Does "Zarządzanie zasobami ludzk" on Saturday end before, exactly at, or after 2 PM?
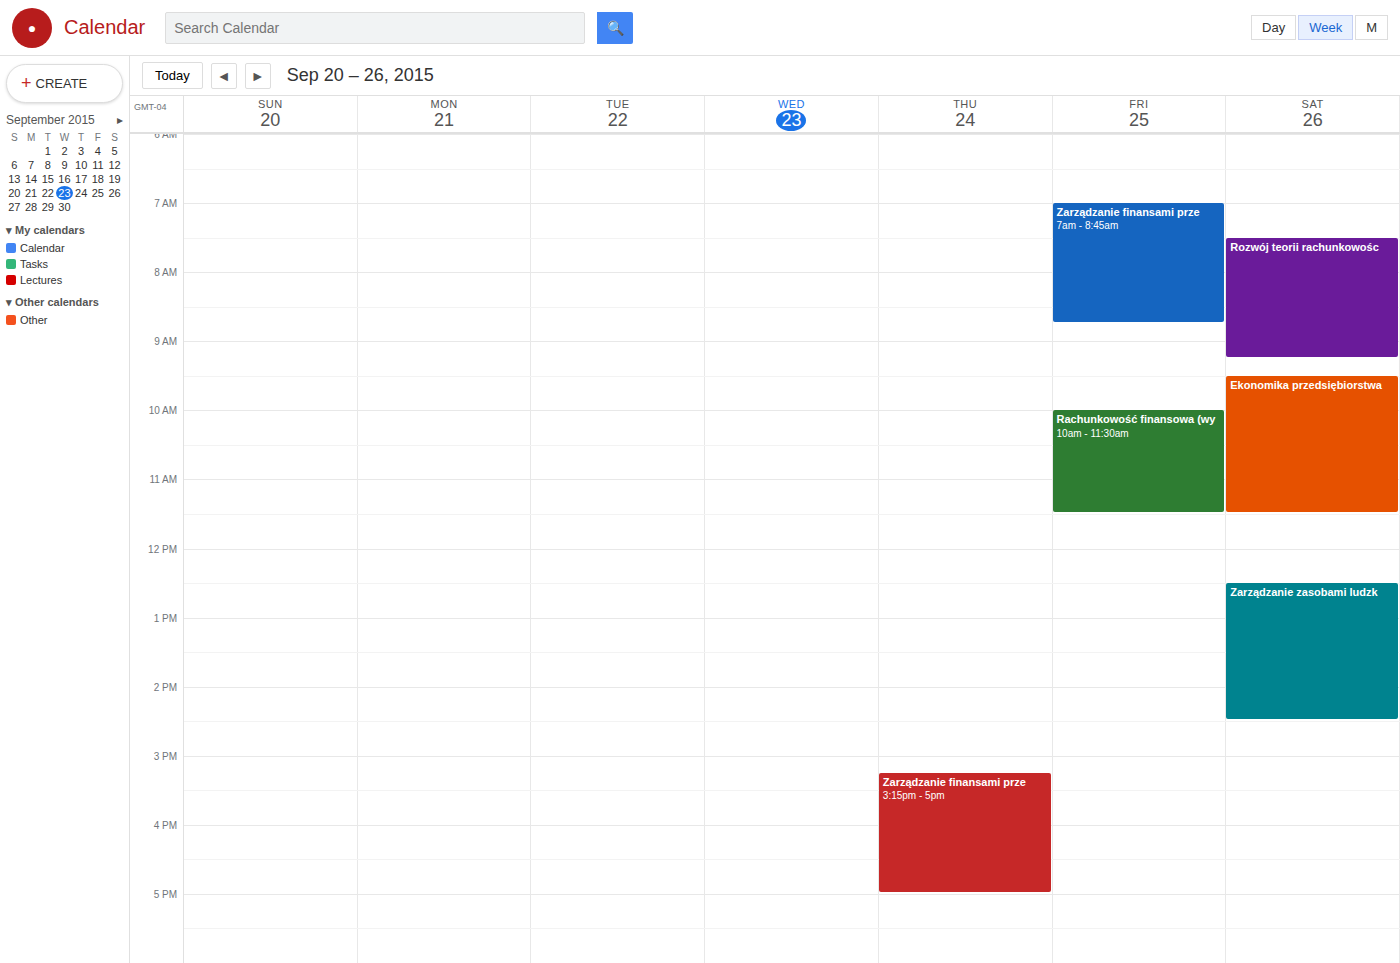
2:30 PM -- after 2 PM, 30 minutes below the 2 PM line.